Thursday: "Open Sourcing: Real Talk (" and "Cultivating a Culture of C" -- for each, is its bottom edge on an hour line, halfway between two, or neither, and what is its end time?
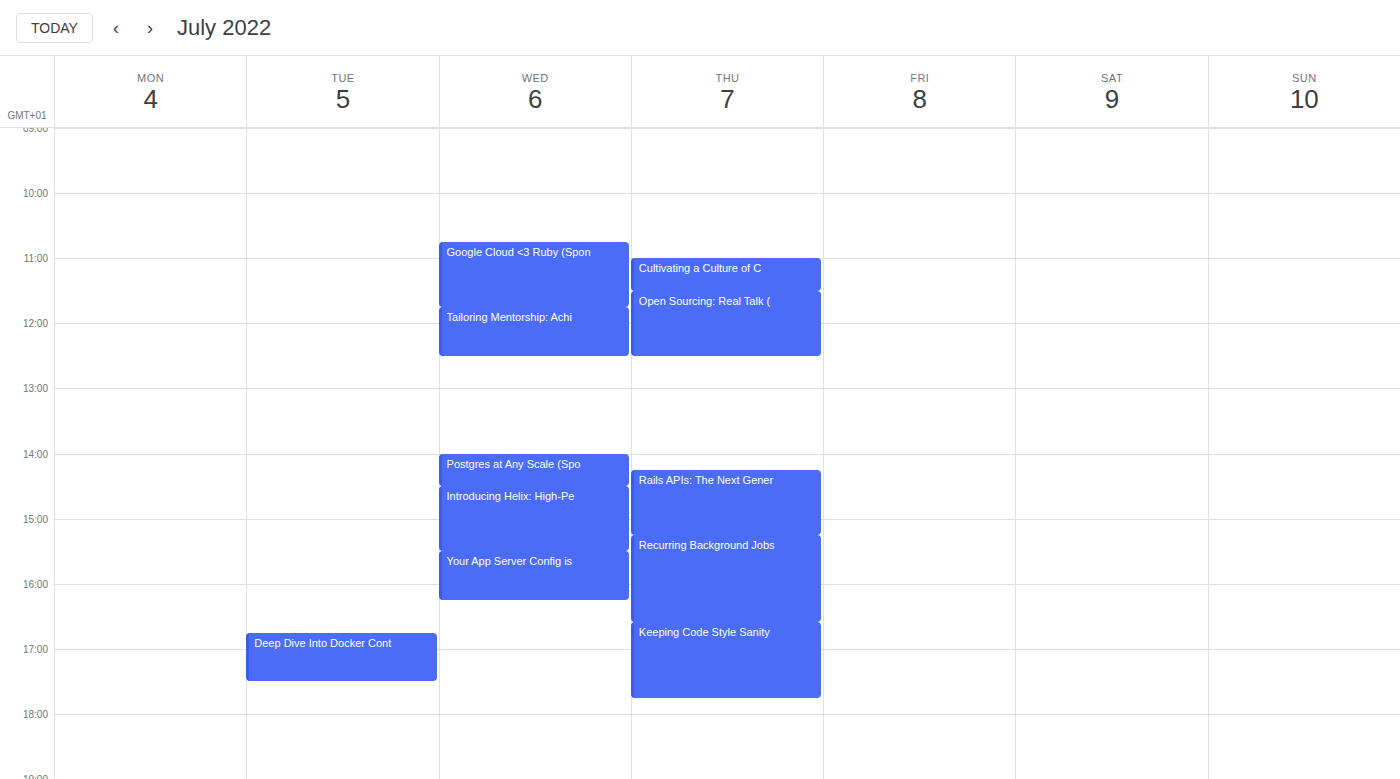
"Open Sourcing: Real Talk (": 12:30 PM, halfway between the 12 PM and 1 PM lines. "Cultivating a Culture of C": 11:30 AM, halfway between the 11 AM and 12 PM lines.